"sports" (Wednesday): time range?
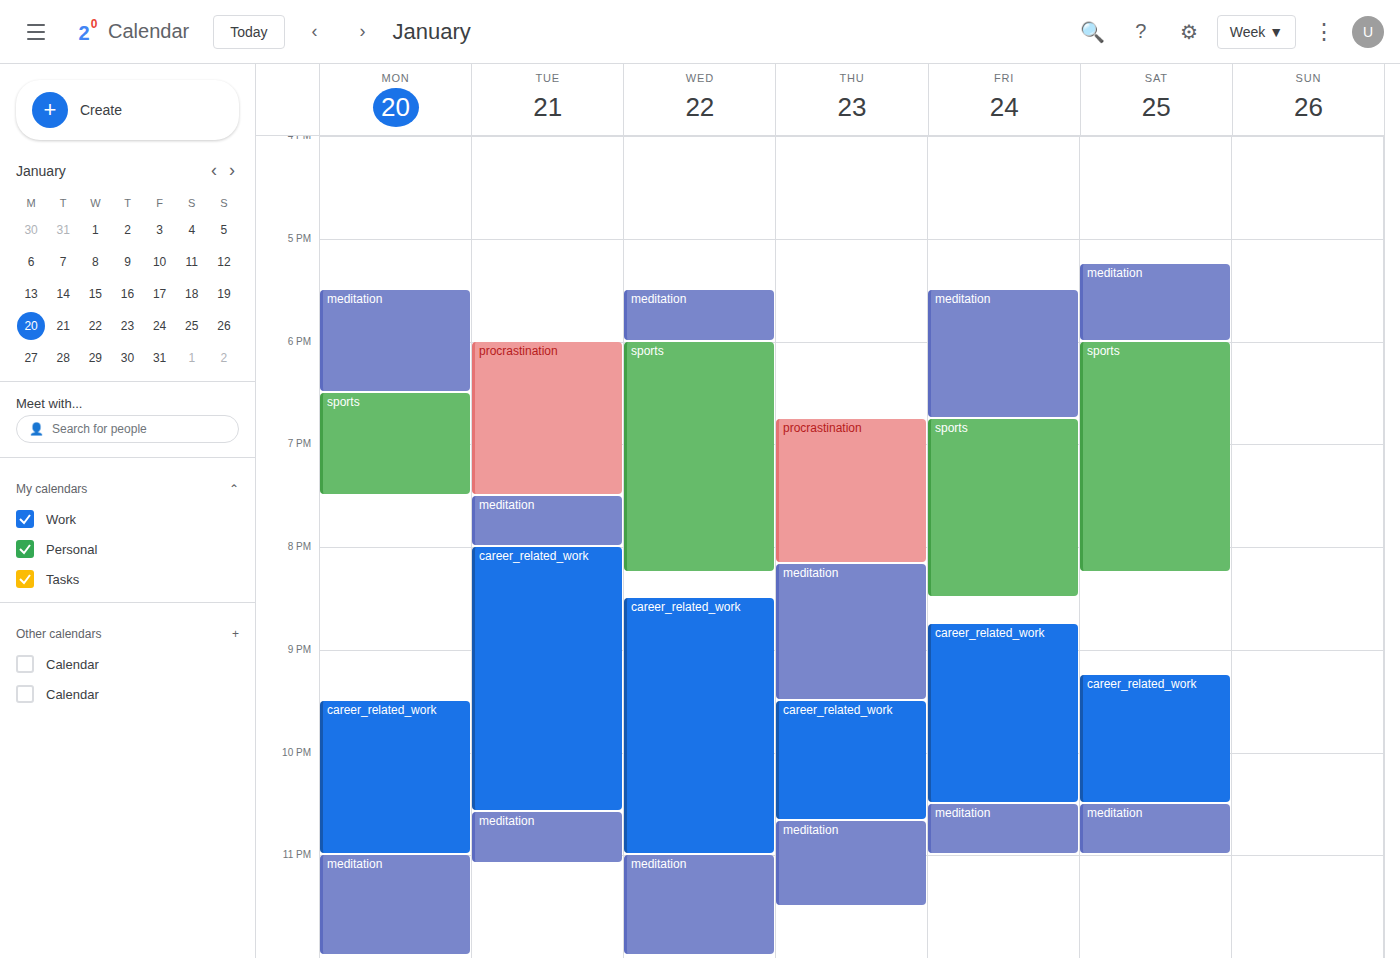
6:00 PM to 8:15 PM